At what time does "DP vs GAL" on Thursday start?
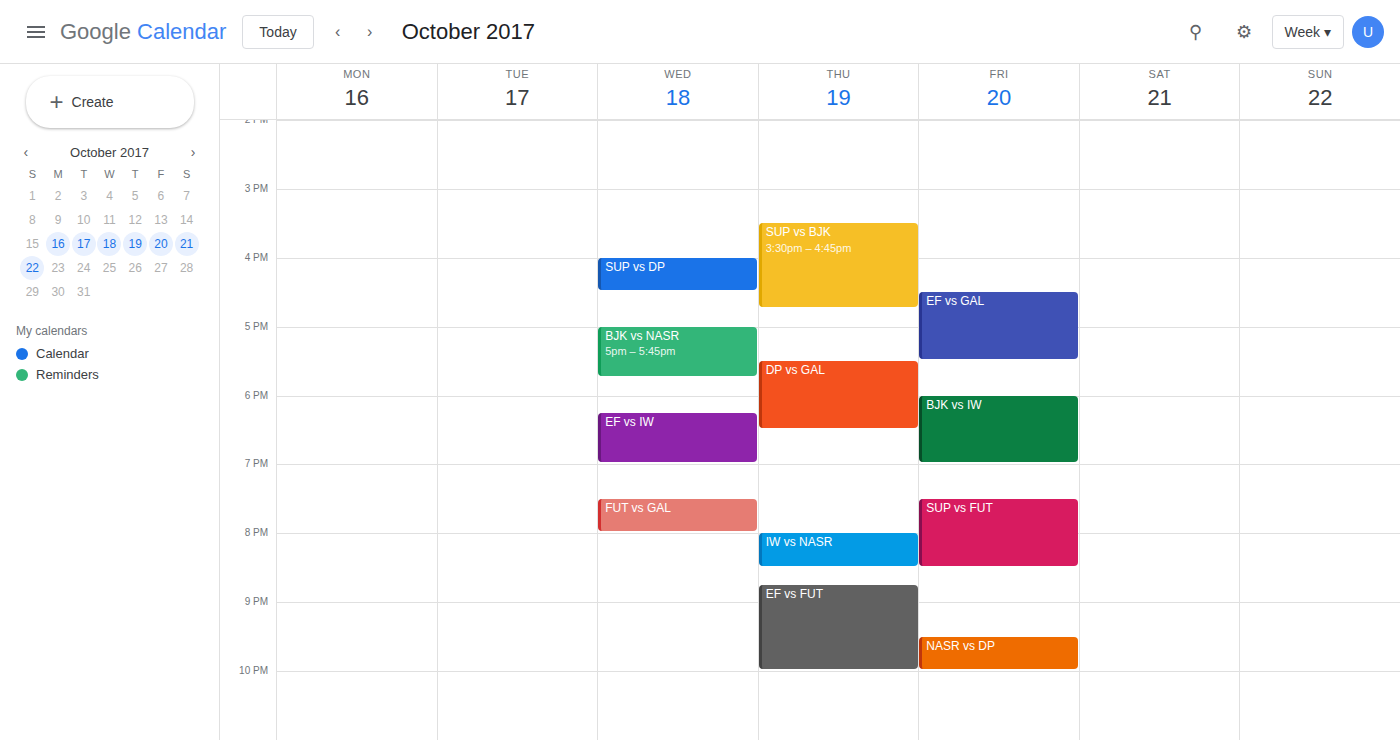
5:30 PM